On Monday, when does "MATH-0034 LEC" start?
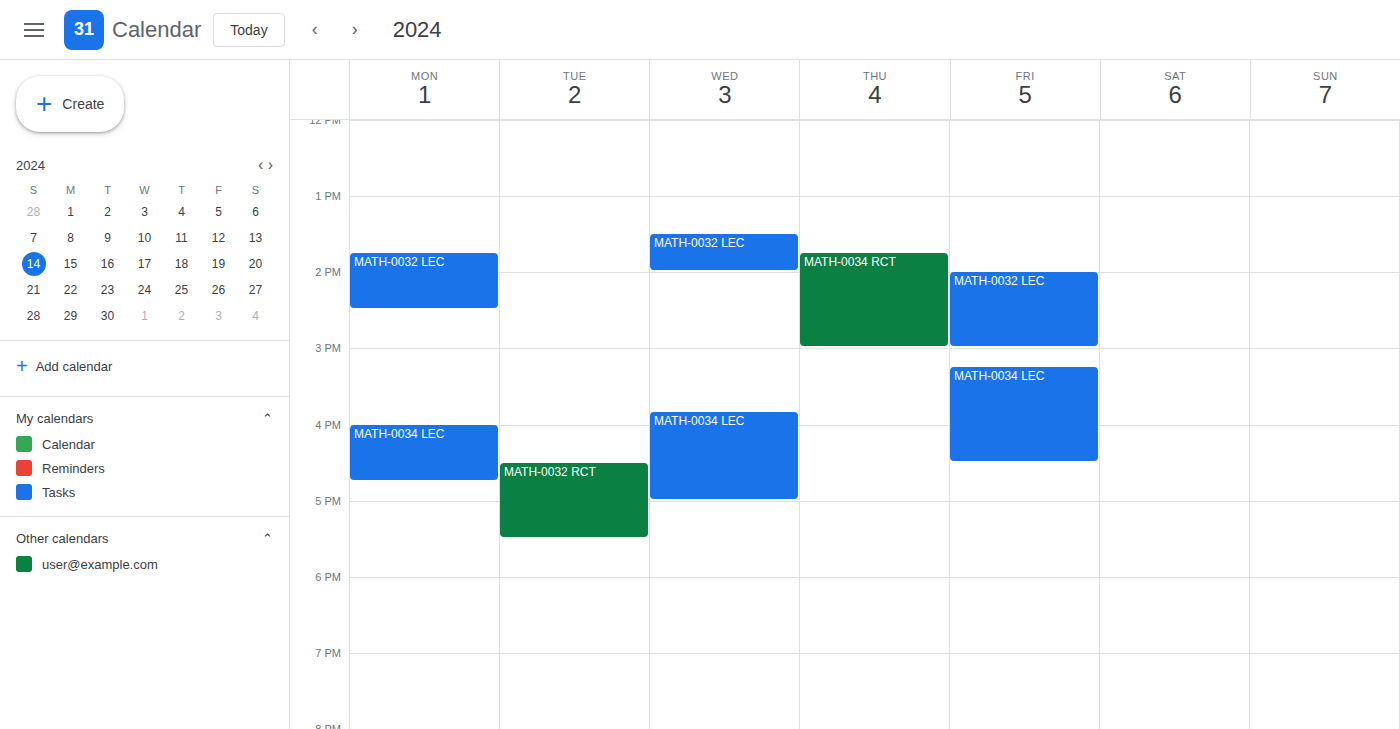
4:00 PM